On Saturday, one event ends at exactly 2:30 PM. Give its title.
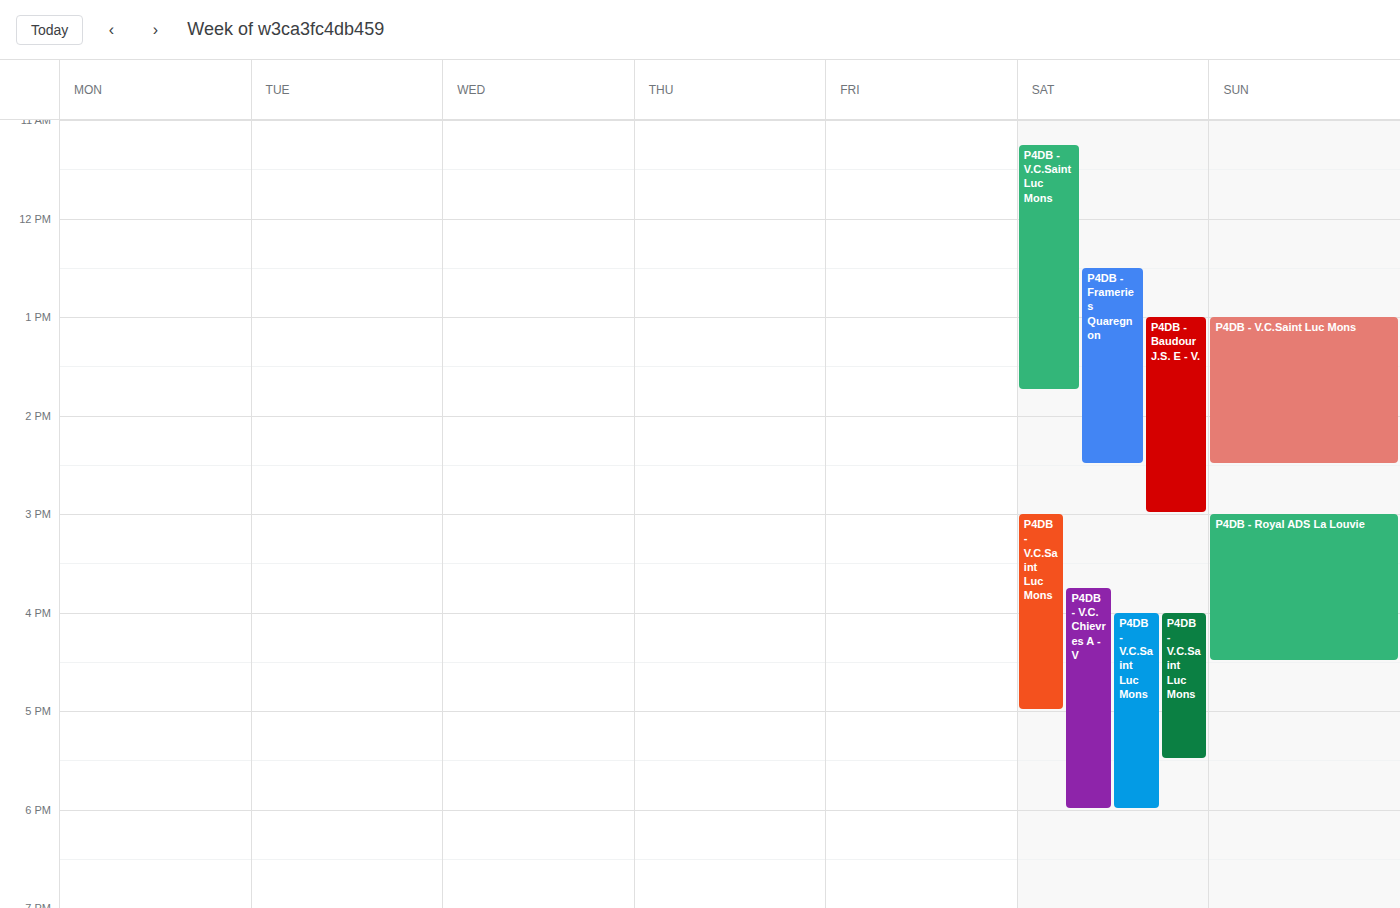
"P4DB - Frameries Quaregnon"